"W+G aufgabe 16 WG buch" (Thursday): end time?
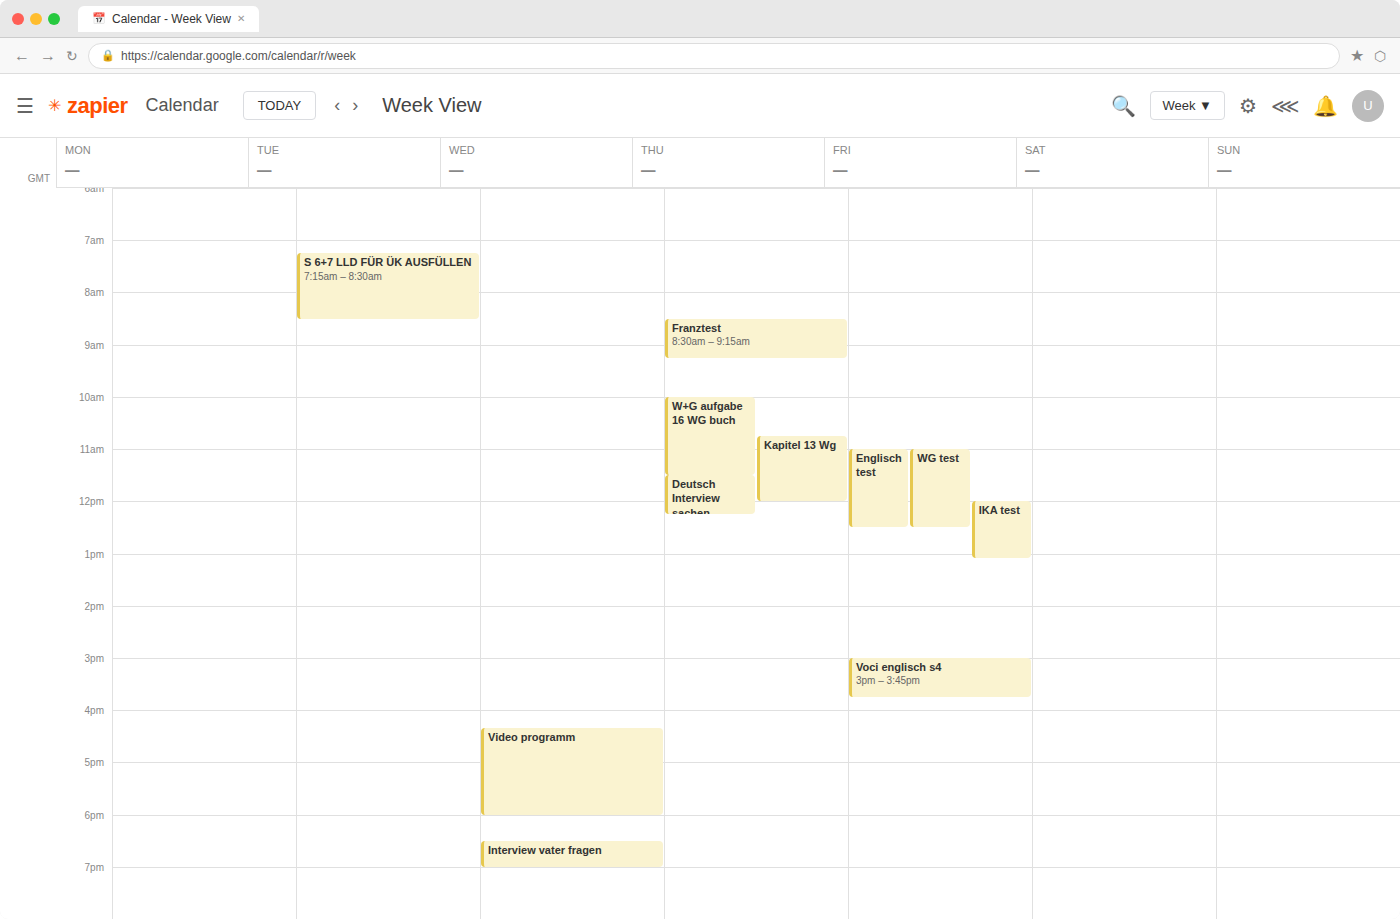
11:30 AM